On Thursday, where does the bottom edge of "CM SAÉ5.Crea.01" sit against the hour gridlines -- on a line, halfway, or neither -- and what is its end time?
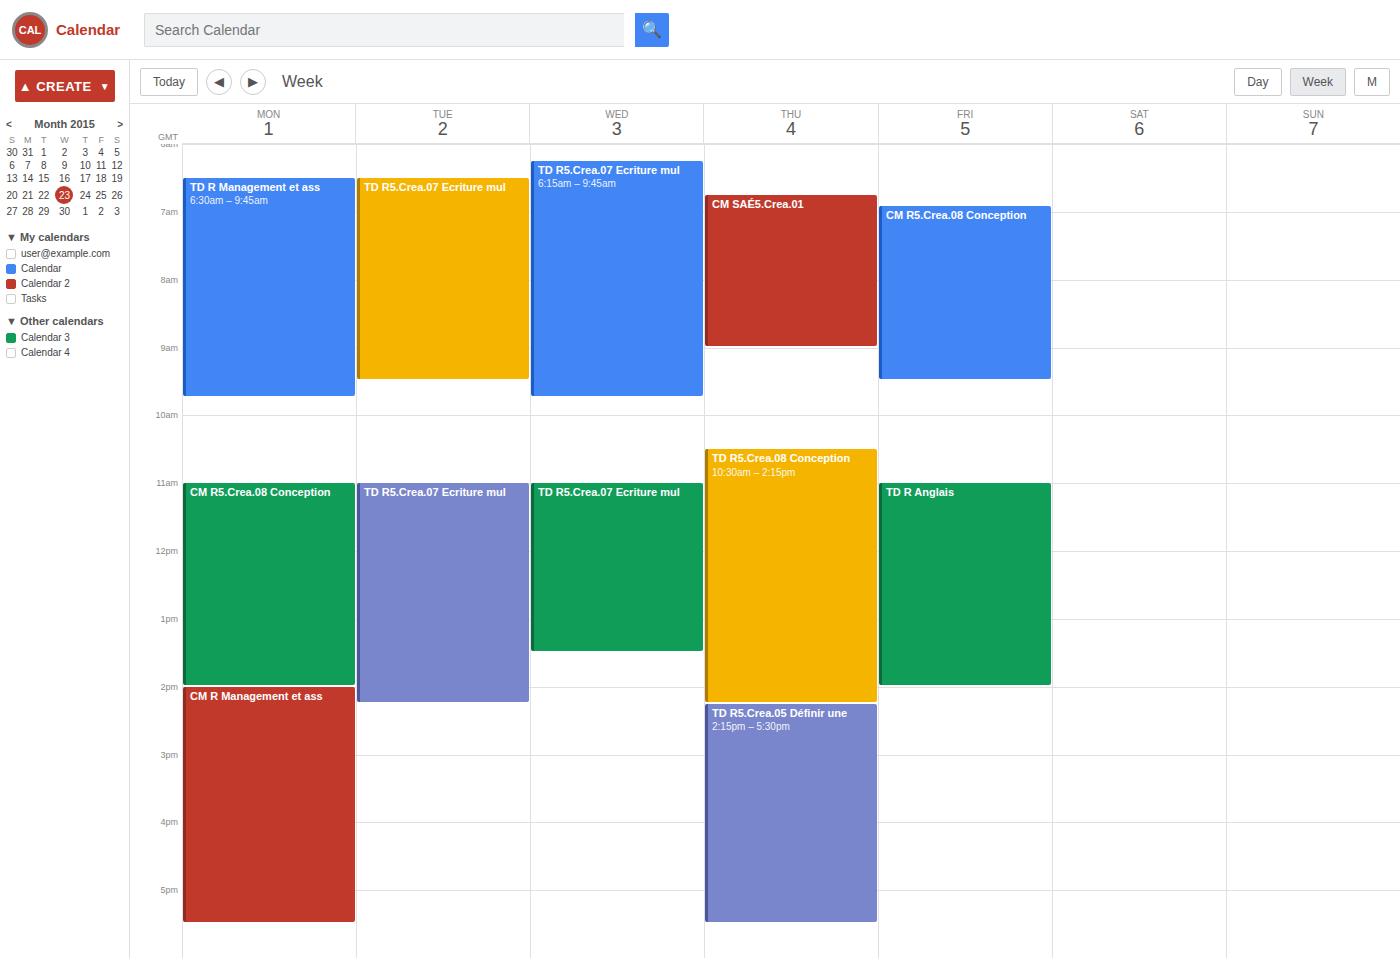
9:00 AM -- exactly on the 9 AM line.